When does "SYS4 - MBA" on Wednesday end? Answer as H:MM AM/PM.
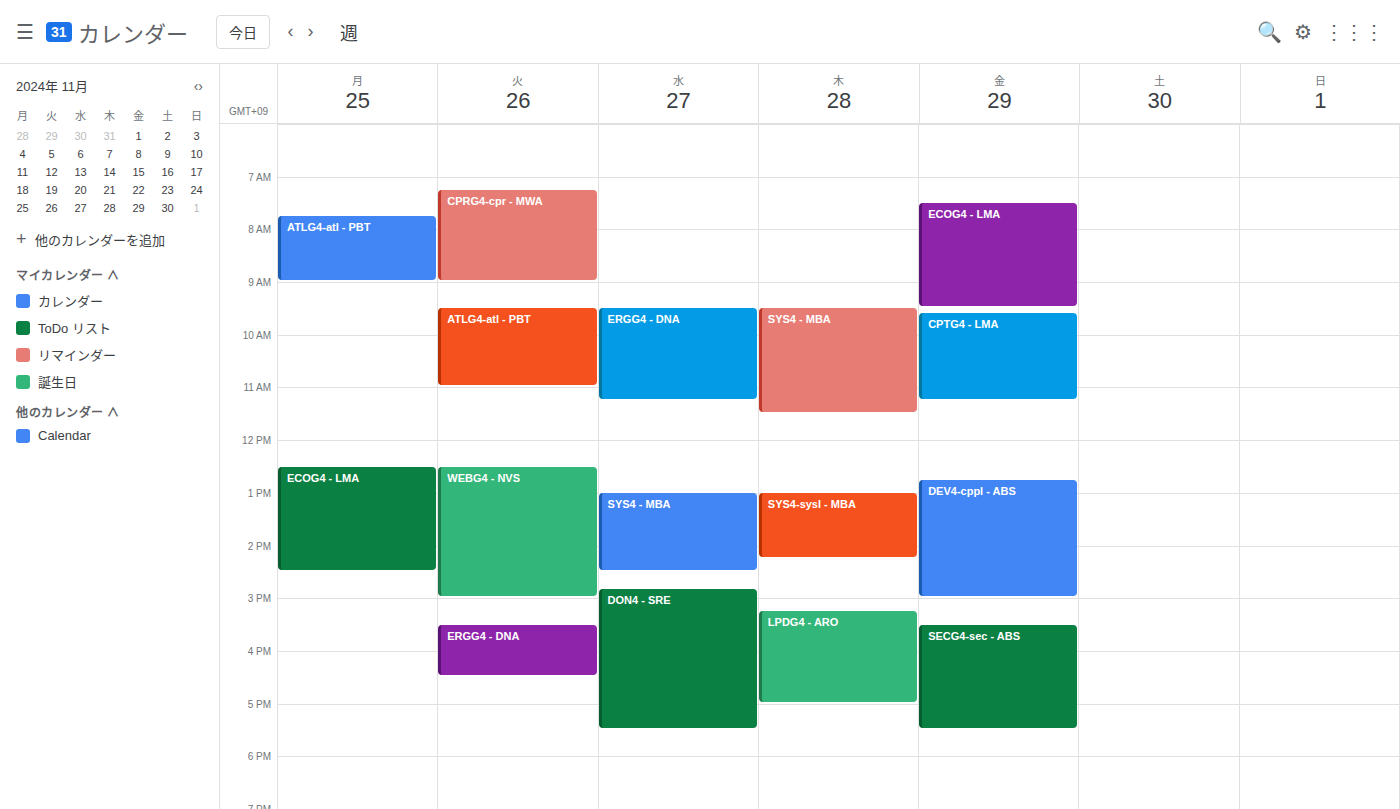
2:30 PM